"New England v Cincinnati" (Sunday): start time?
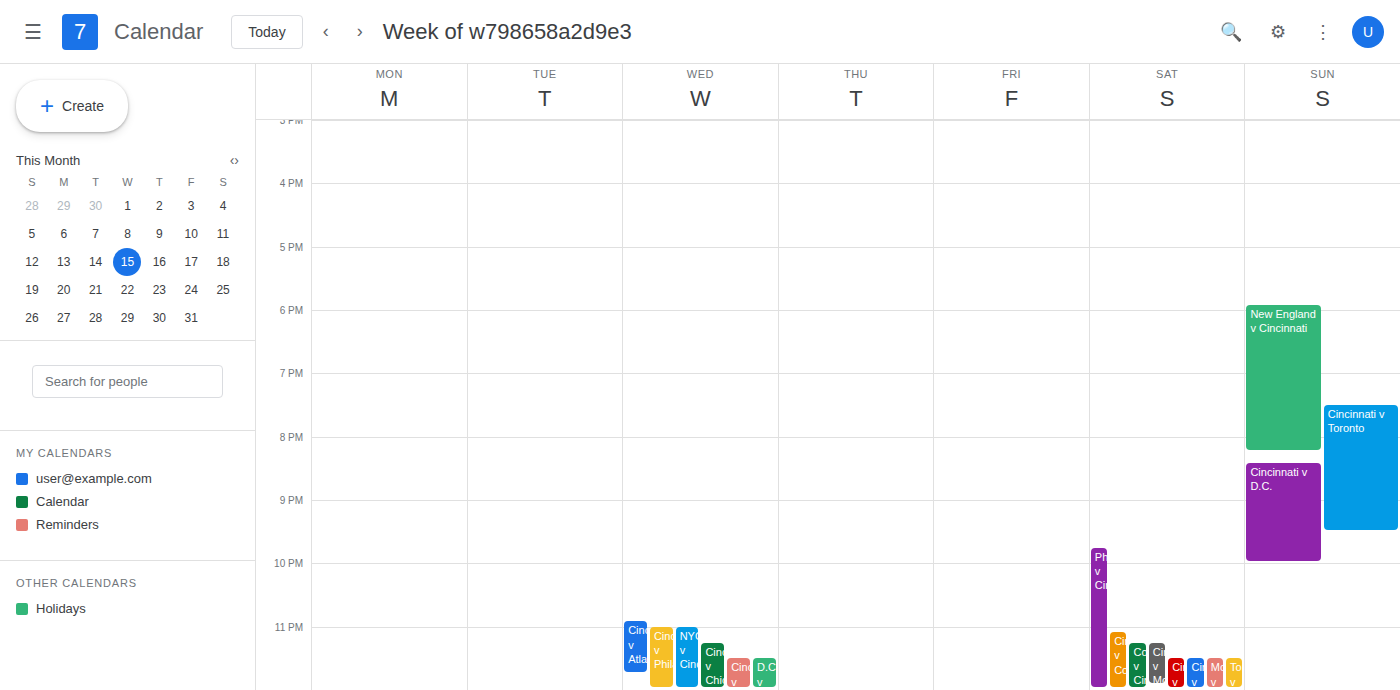
5:55 PM